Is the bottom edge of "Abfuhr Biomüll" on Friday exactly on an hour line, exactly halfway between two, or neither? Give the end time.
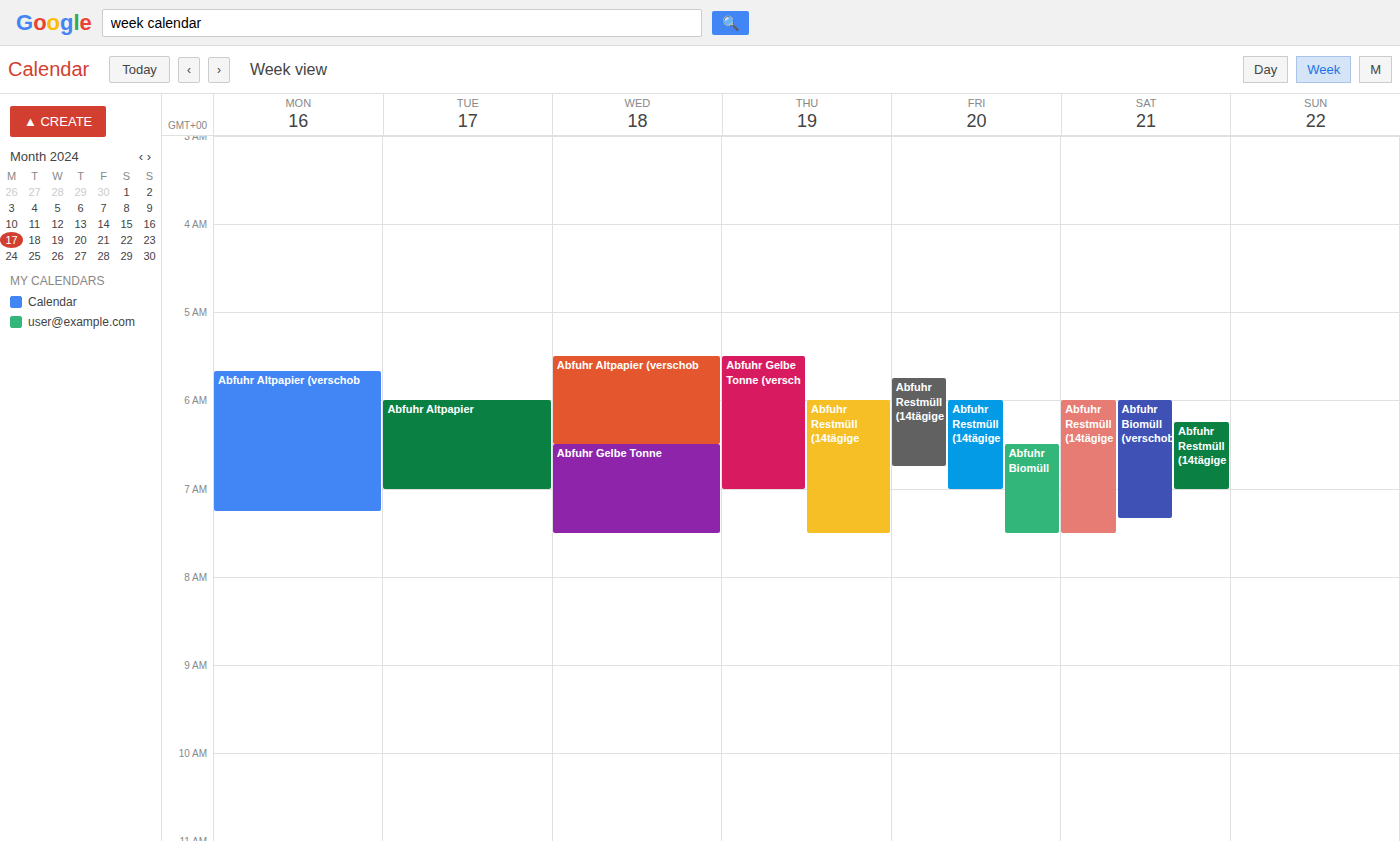
7:30 AM -- halfway between the 7 AM and 8 AM lines.